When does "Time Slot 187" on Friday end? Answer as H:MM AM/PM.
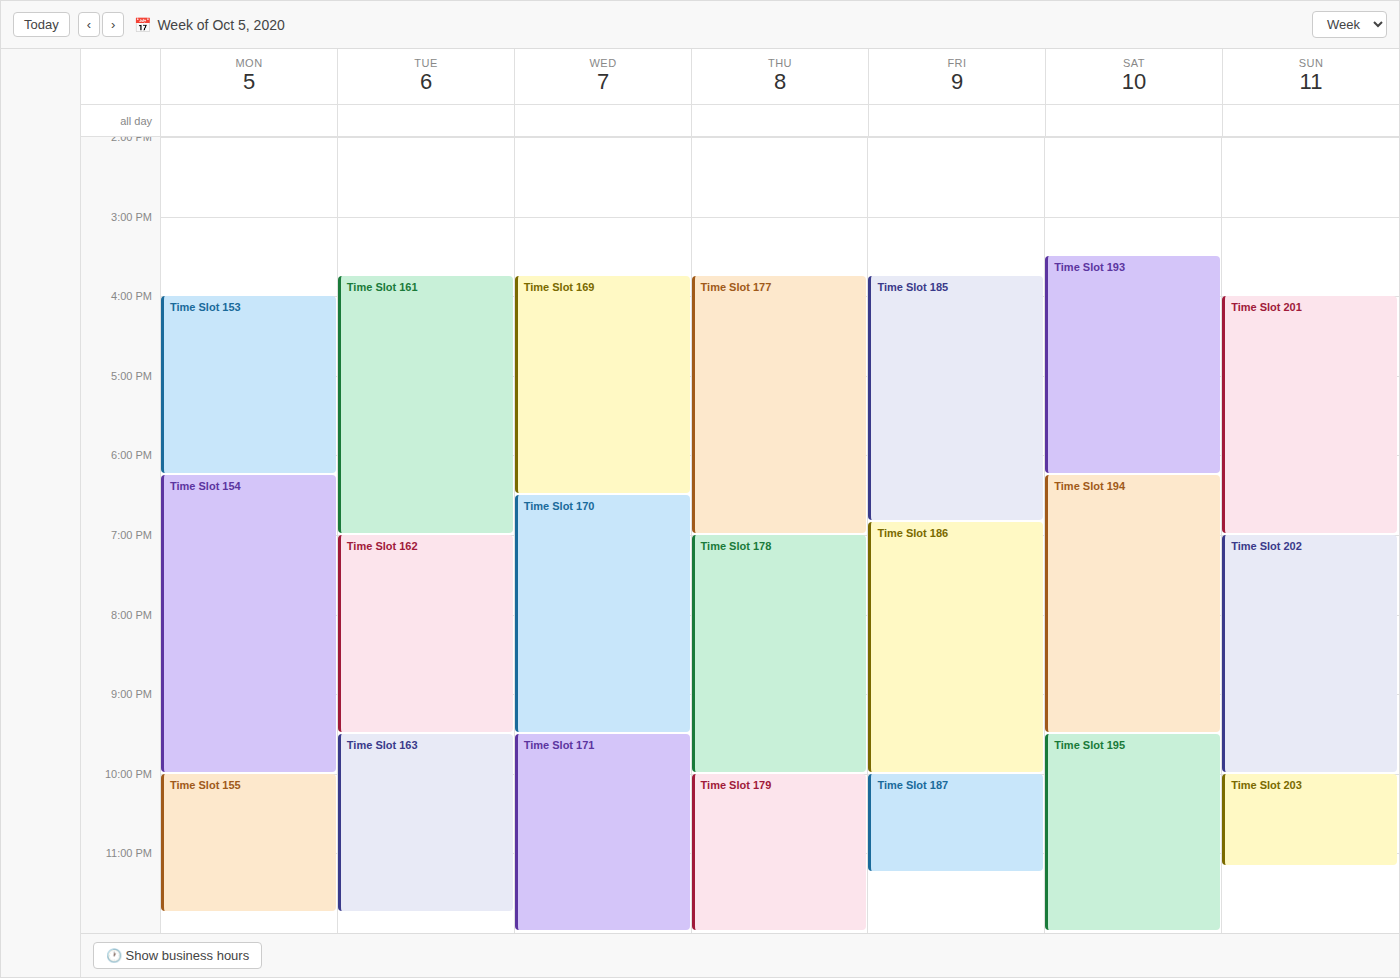
11:15 PM